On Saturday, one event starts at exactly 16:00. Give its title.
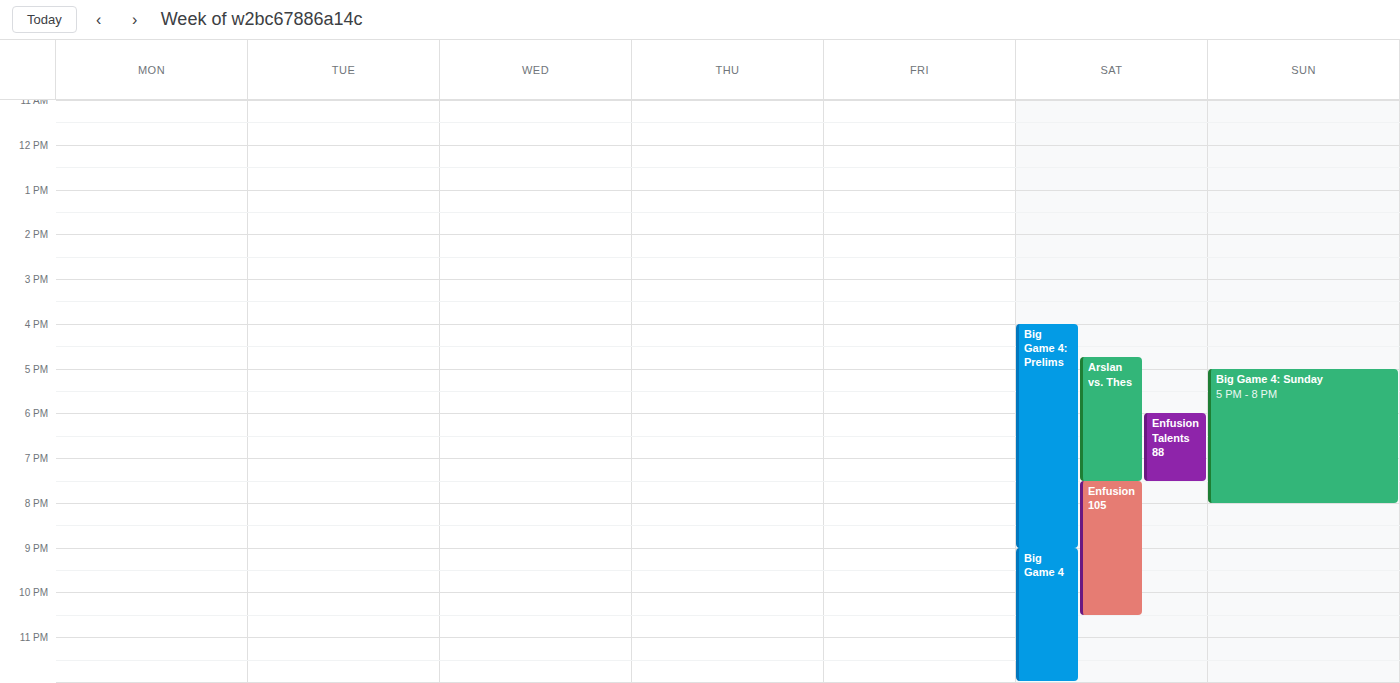
"Big Game 4: Prelims"